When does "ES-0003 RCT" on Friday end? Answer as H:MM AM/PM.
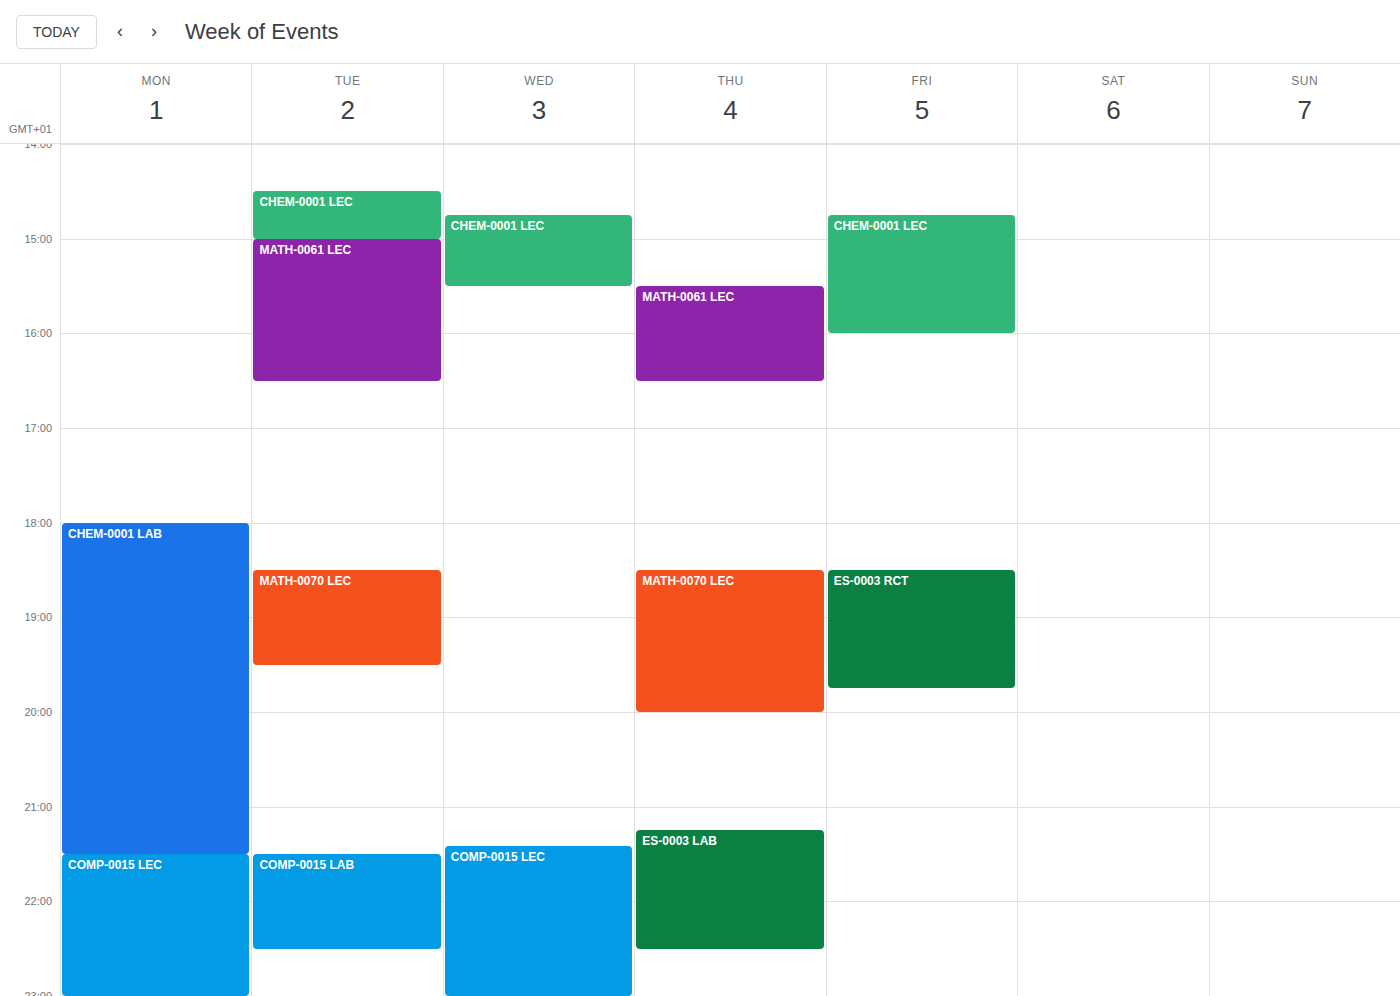
7:45 PM